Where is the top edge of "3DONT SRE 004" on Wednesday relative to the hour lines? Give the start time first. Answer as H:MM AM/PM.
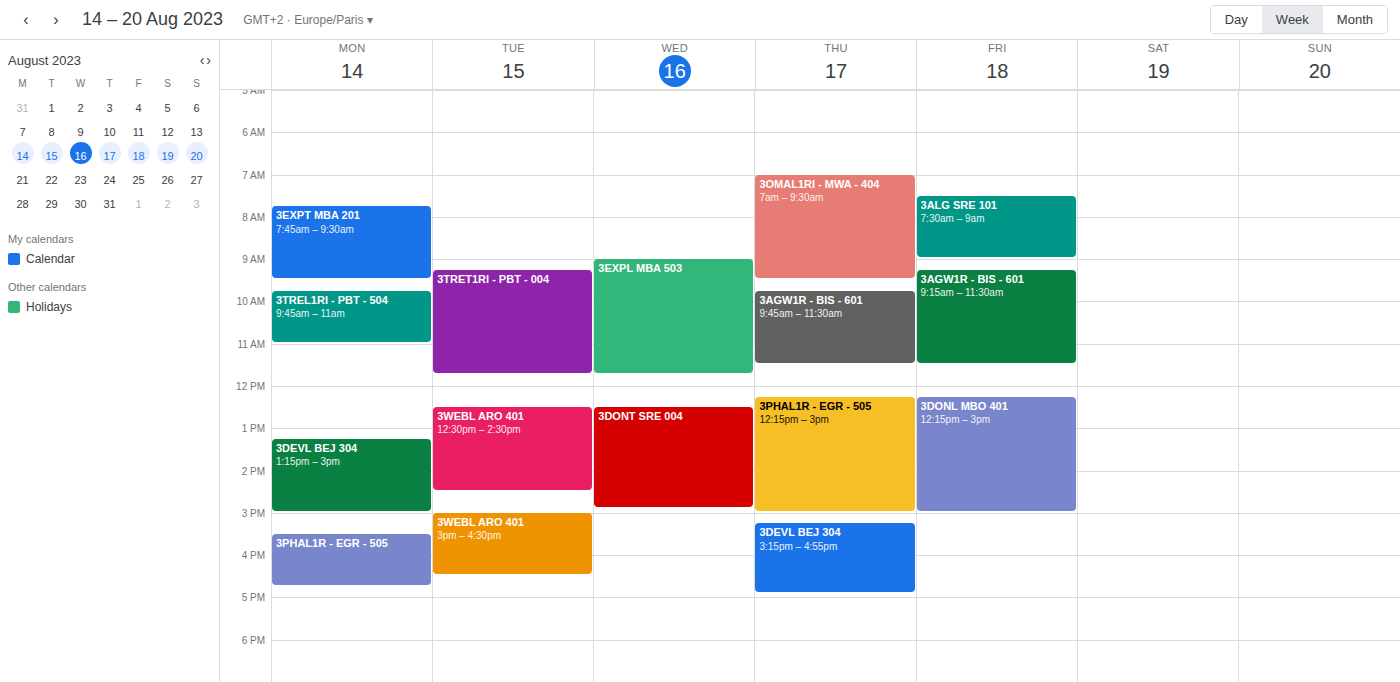
12:30 PM -- halfway between the 12 PM and 1 PM lines.